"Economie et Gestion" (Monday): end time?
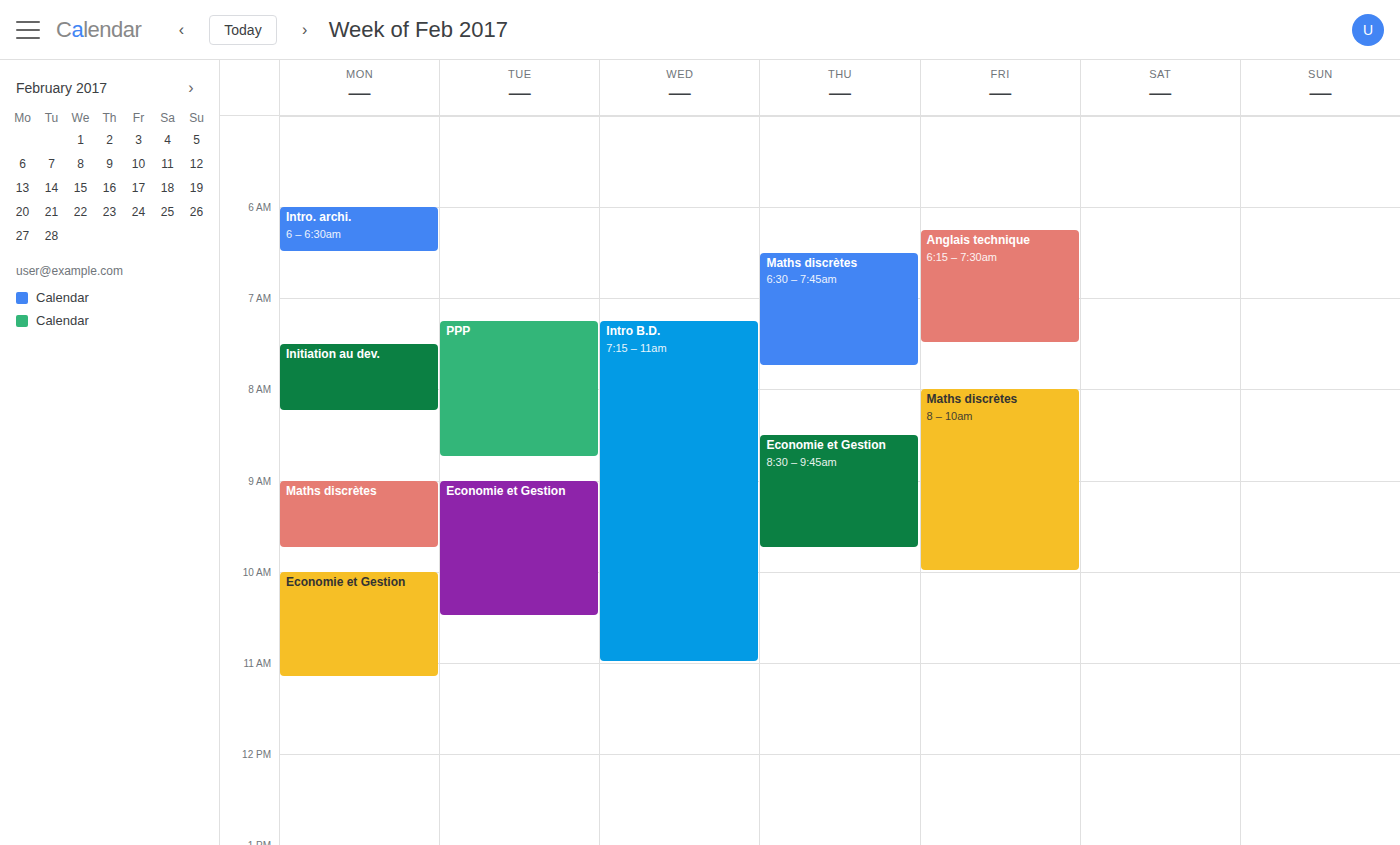
11:10 AM